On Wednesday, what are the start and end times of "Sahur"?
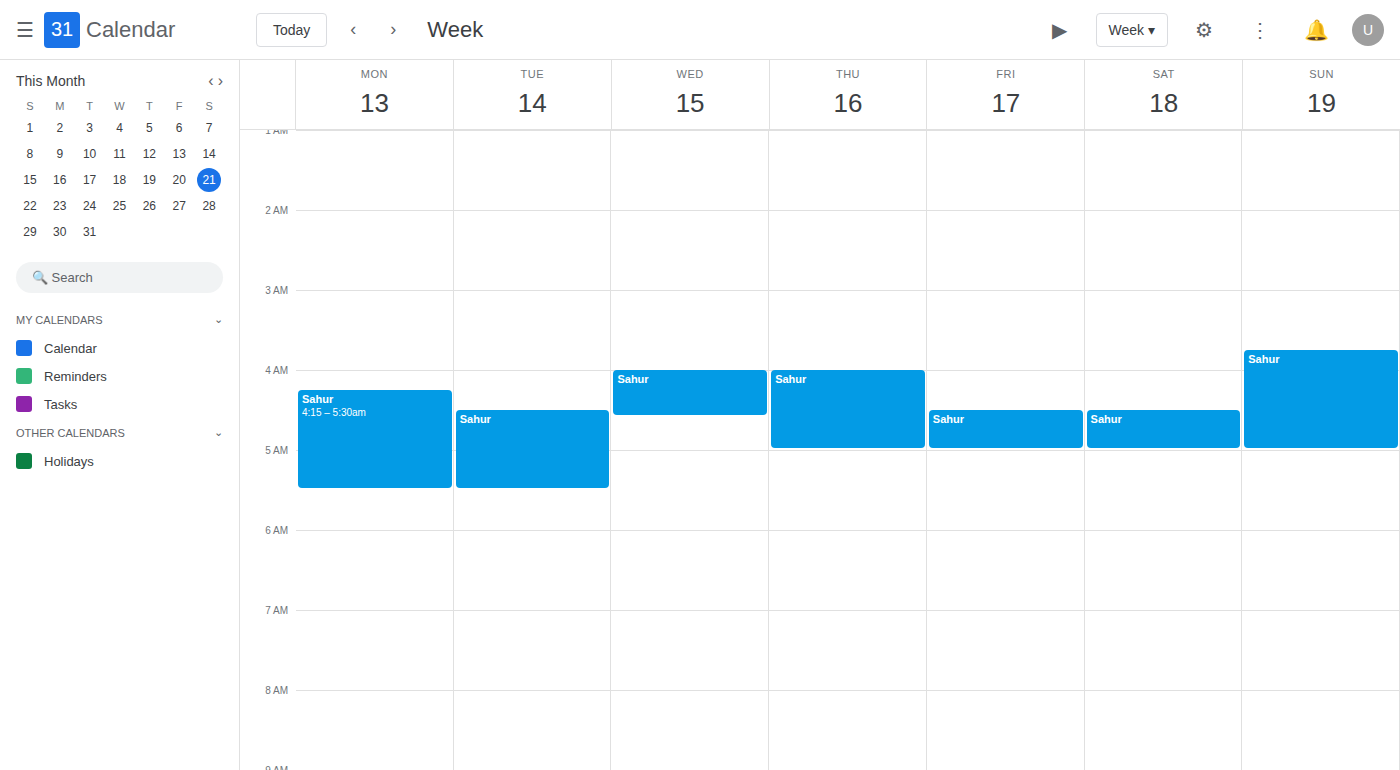
4:00 AM to 4:35 AM